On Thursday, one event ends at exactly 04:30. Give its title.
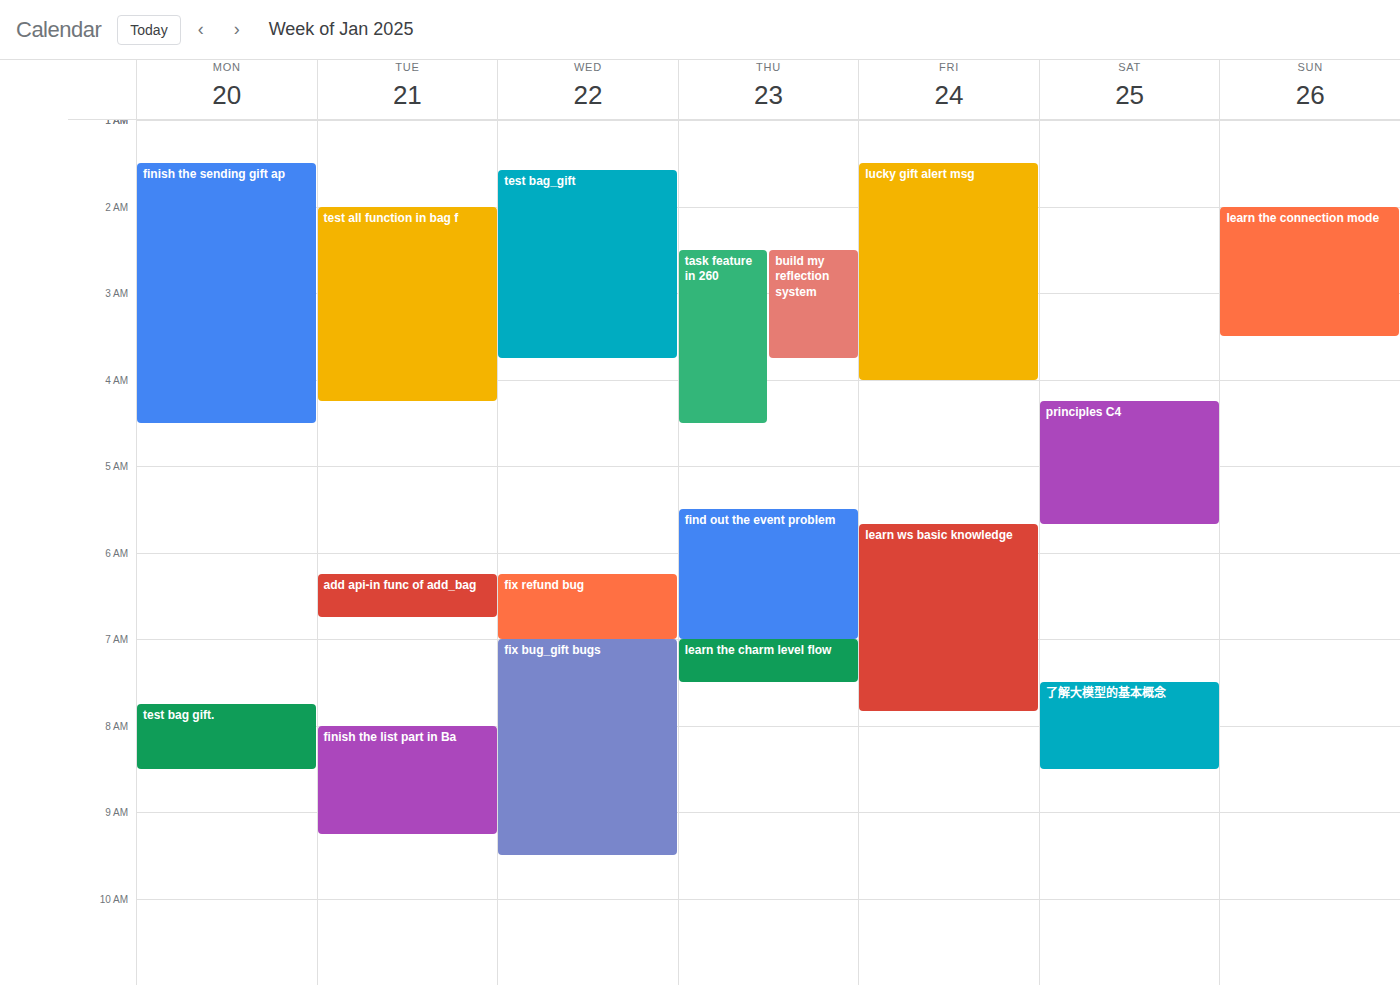
"task feature in 260"